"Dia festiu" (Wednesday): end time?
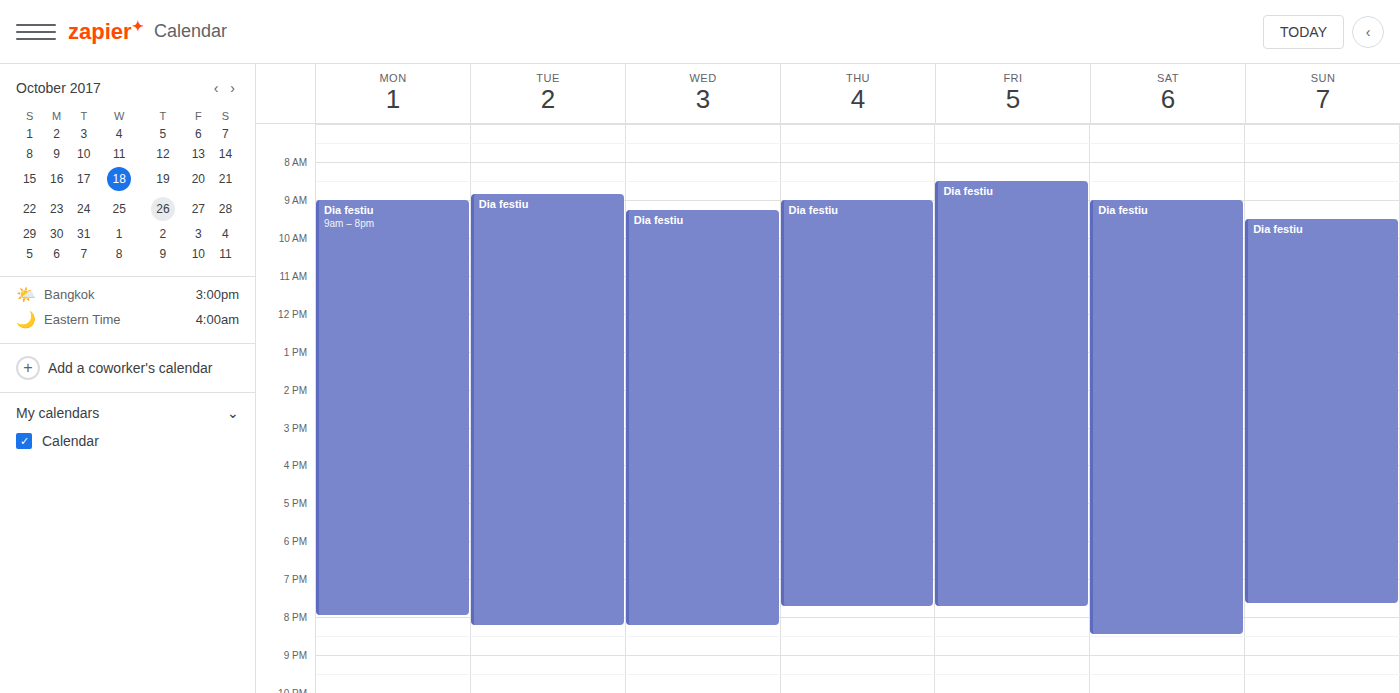
20:15